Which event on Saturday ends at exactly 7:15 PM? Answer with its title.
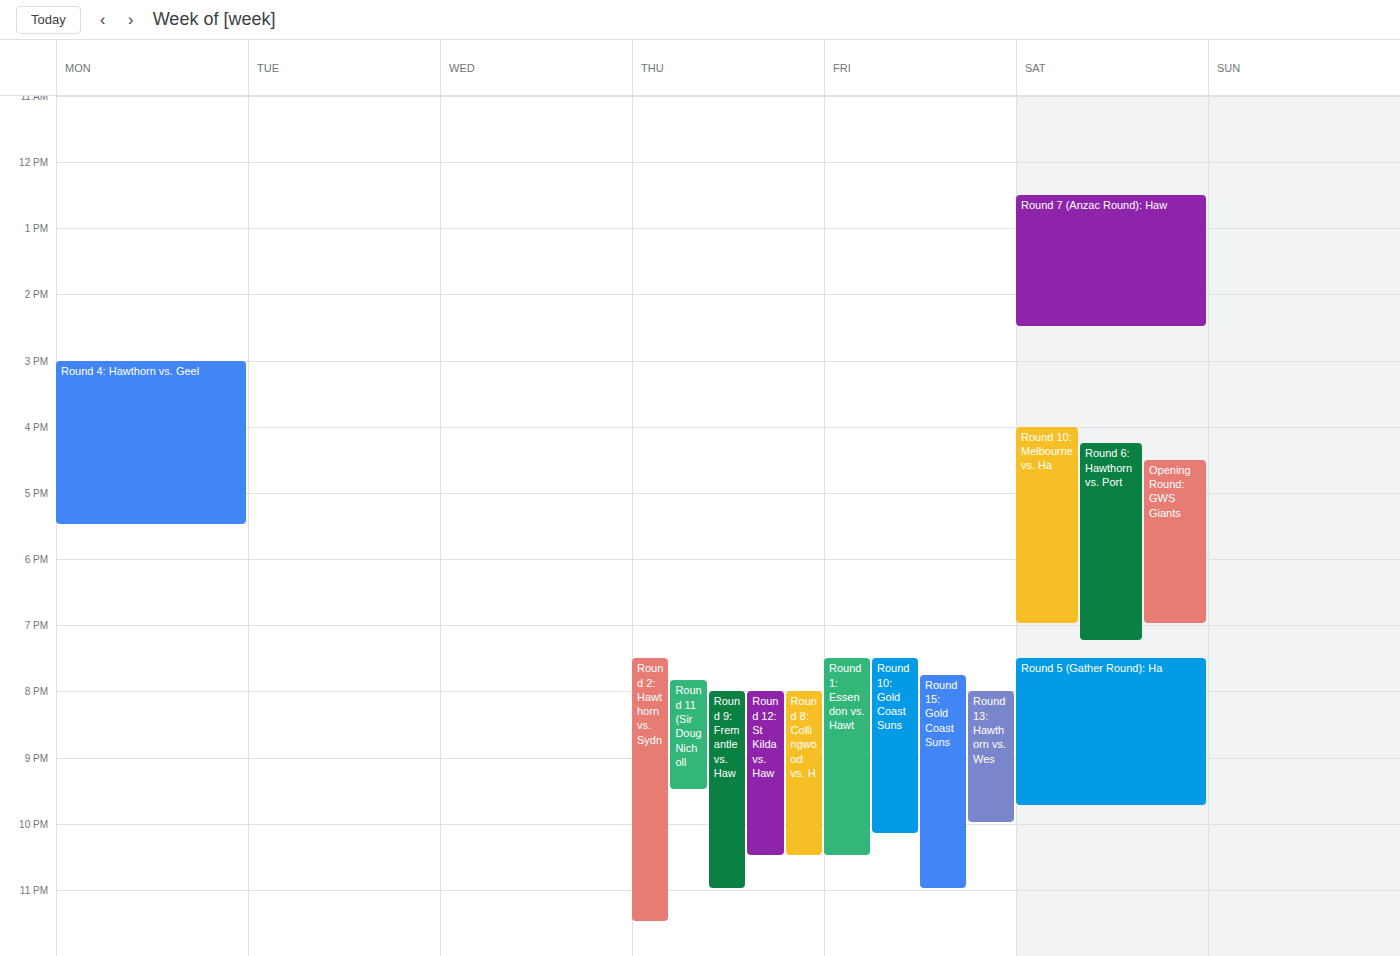
"Round 6: Hawthorn vs. Port"